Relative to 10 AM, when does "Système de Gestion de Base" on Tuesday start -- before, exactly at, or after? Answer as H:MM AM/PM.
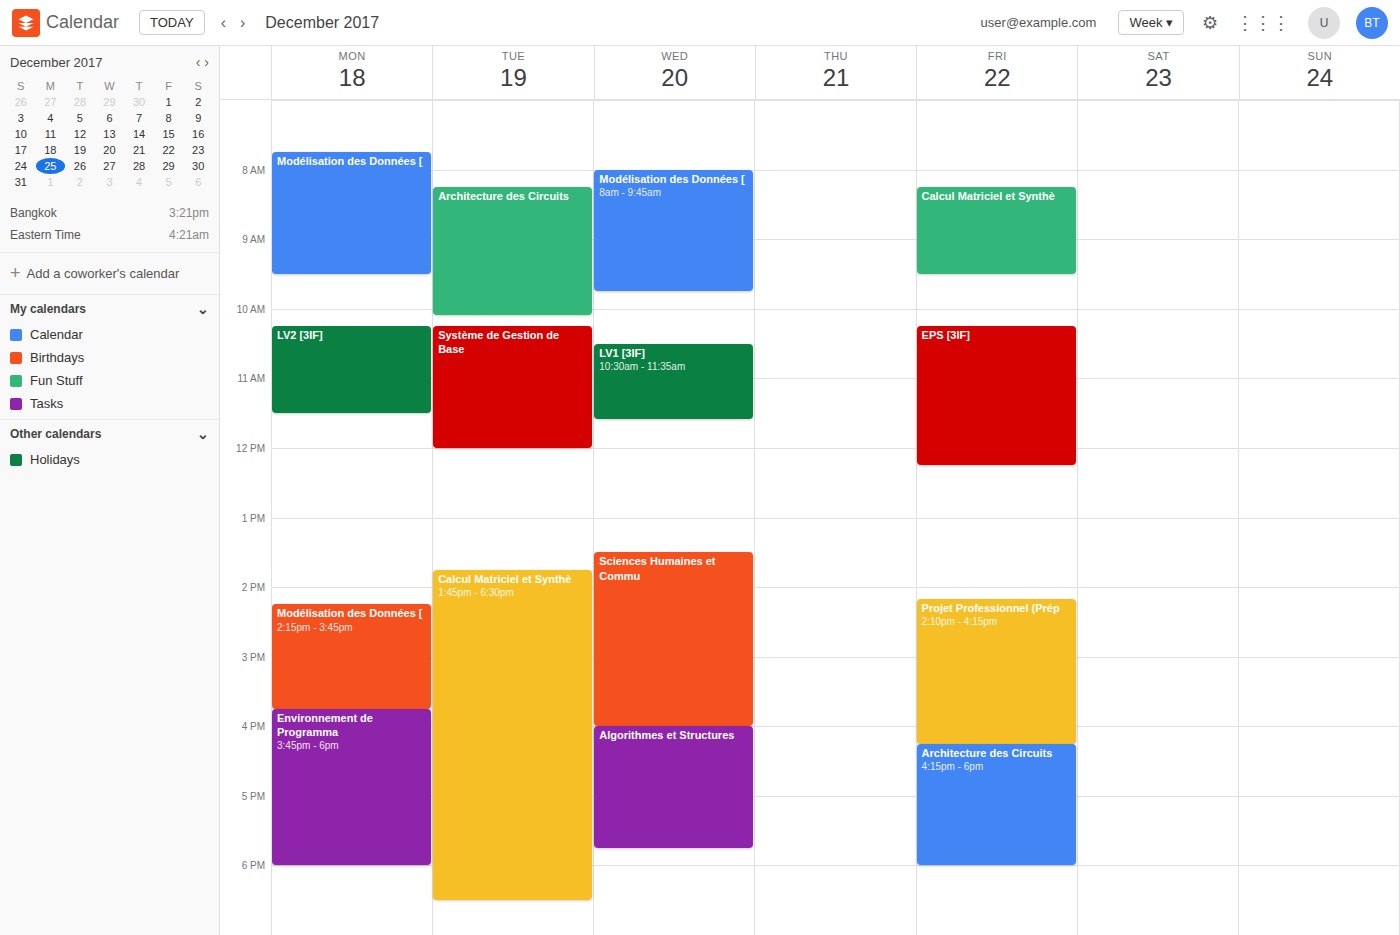
10:15 AM -- after 10 AM, 15 minutes below the 10 AM line.